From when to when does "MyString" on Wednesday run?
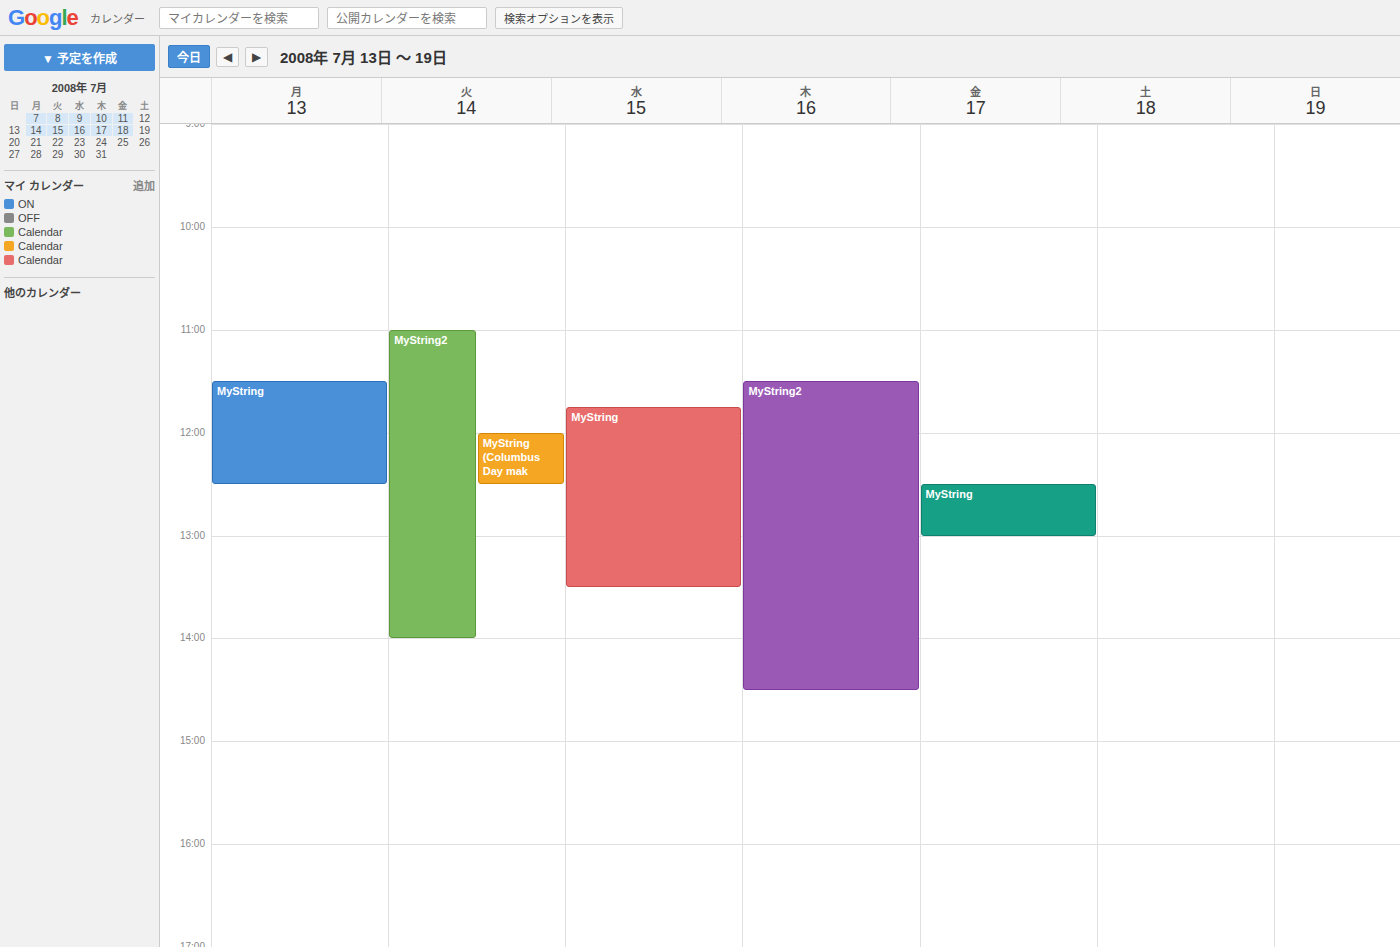
11:45 AM to 1:30 PM